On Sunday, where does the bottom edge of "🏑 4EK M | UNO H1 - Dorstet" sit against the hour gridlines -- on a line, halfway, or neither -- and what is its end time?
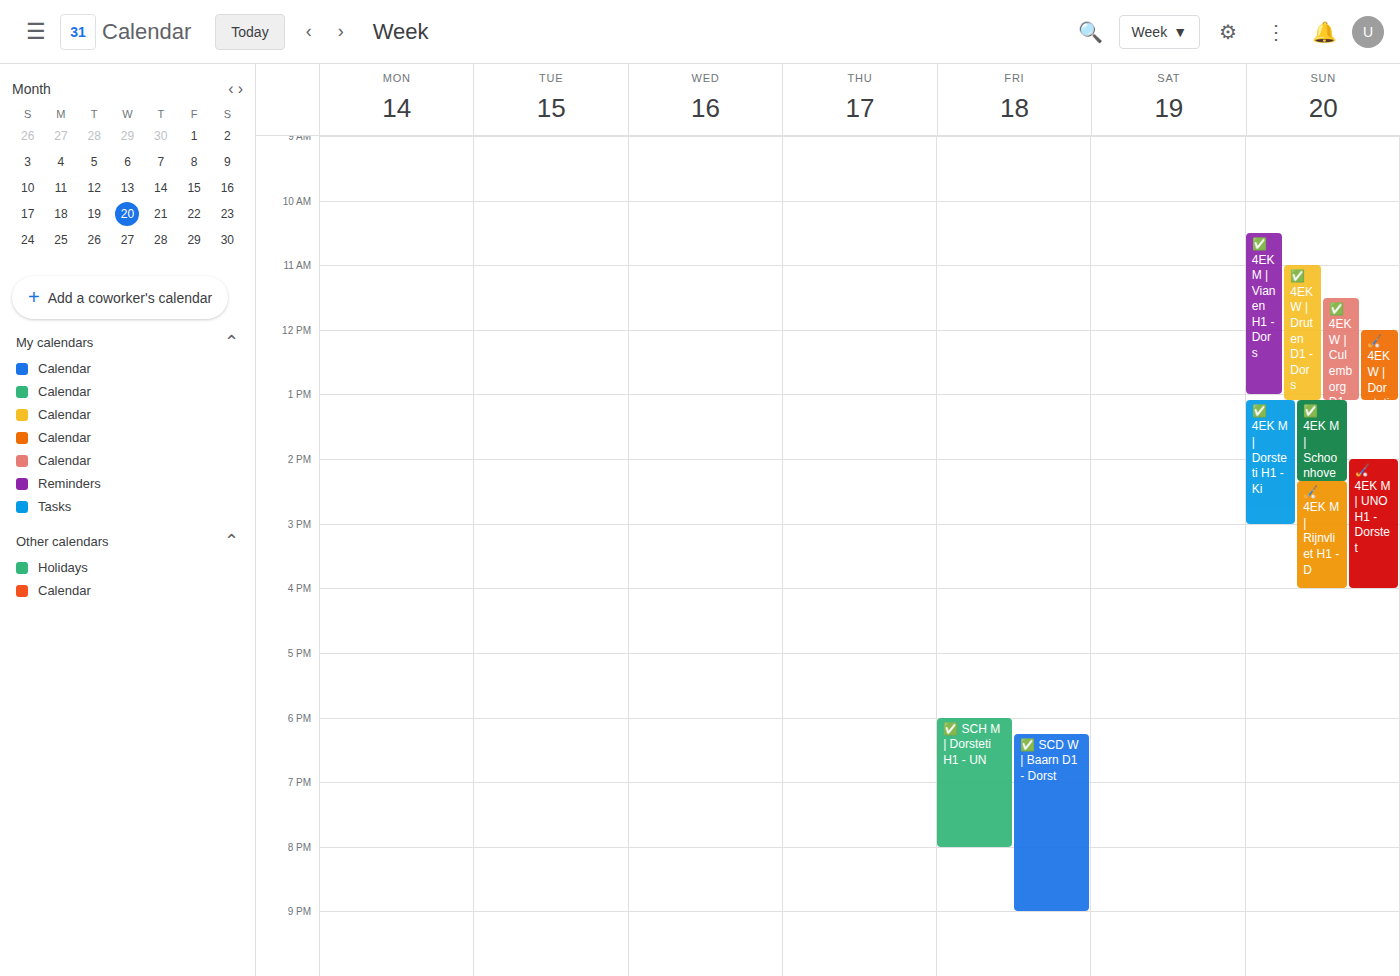
4:00 PM -- exactly on the 4 PM line.